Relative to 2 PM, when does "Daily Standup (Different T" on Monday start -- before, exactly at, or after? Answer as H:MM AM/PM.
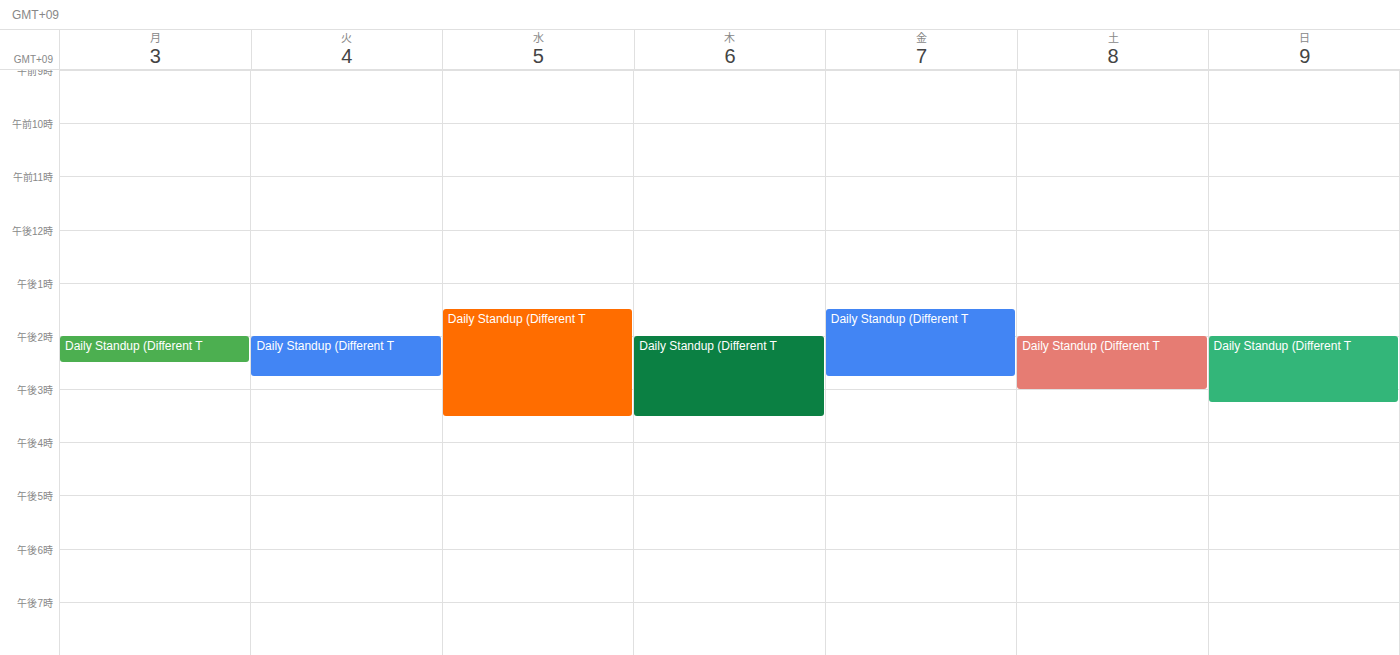
2:00 PM -- exactly at 2 PM, on the 2 PM line.